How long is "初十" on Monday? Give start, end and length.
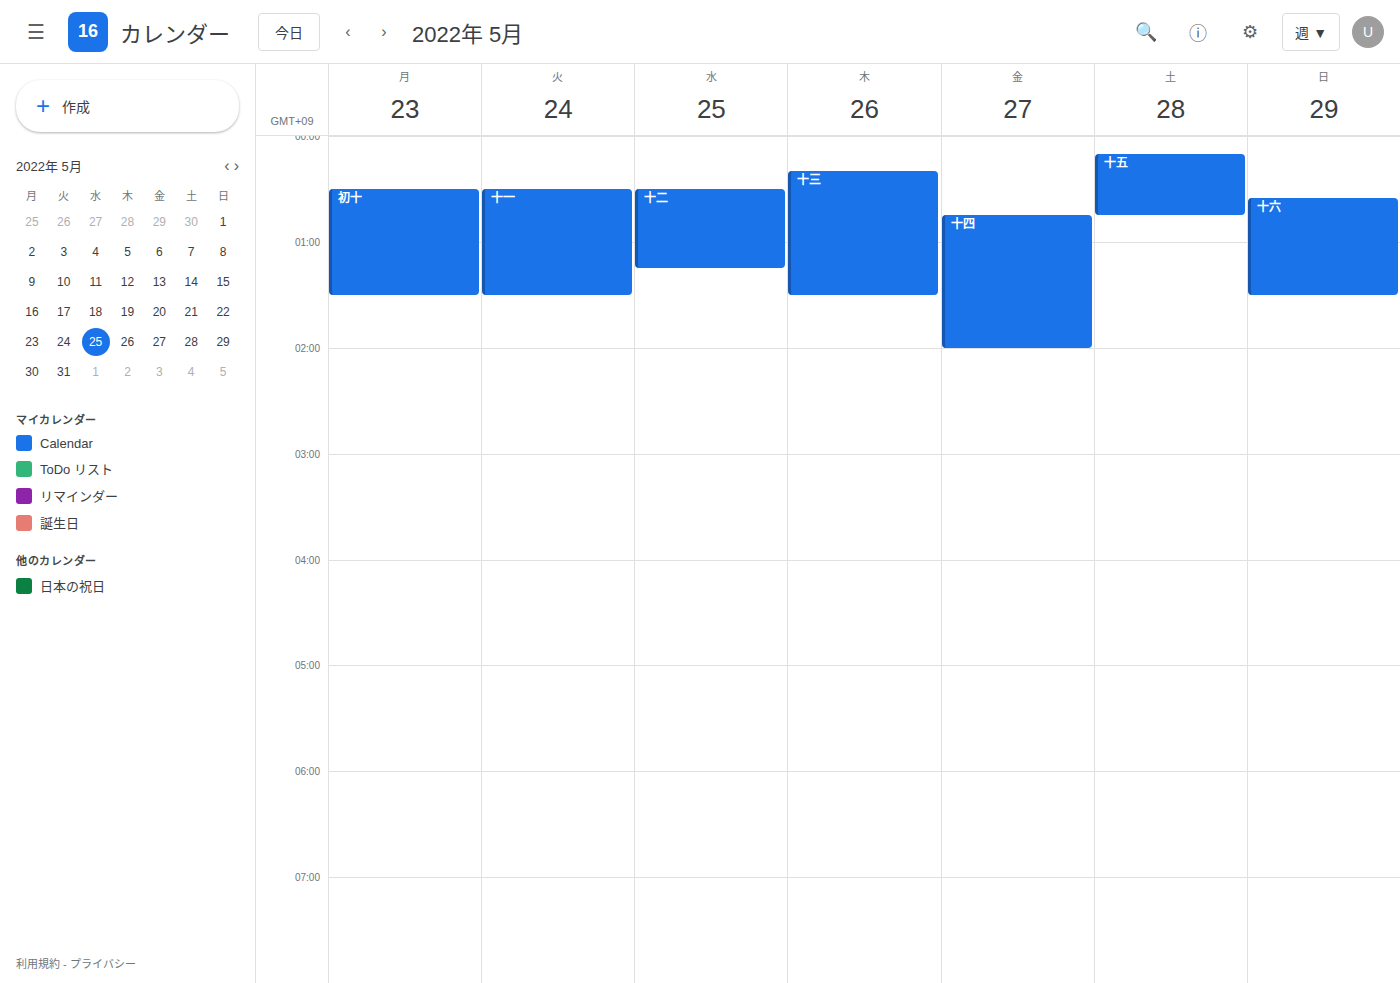
12:30 AM to 1:30 AM, 1 hour